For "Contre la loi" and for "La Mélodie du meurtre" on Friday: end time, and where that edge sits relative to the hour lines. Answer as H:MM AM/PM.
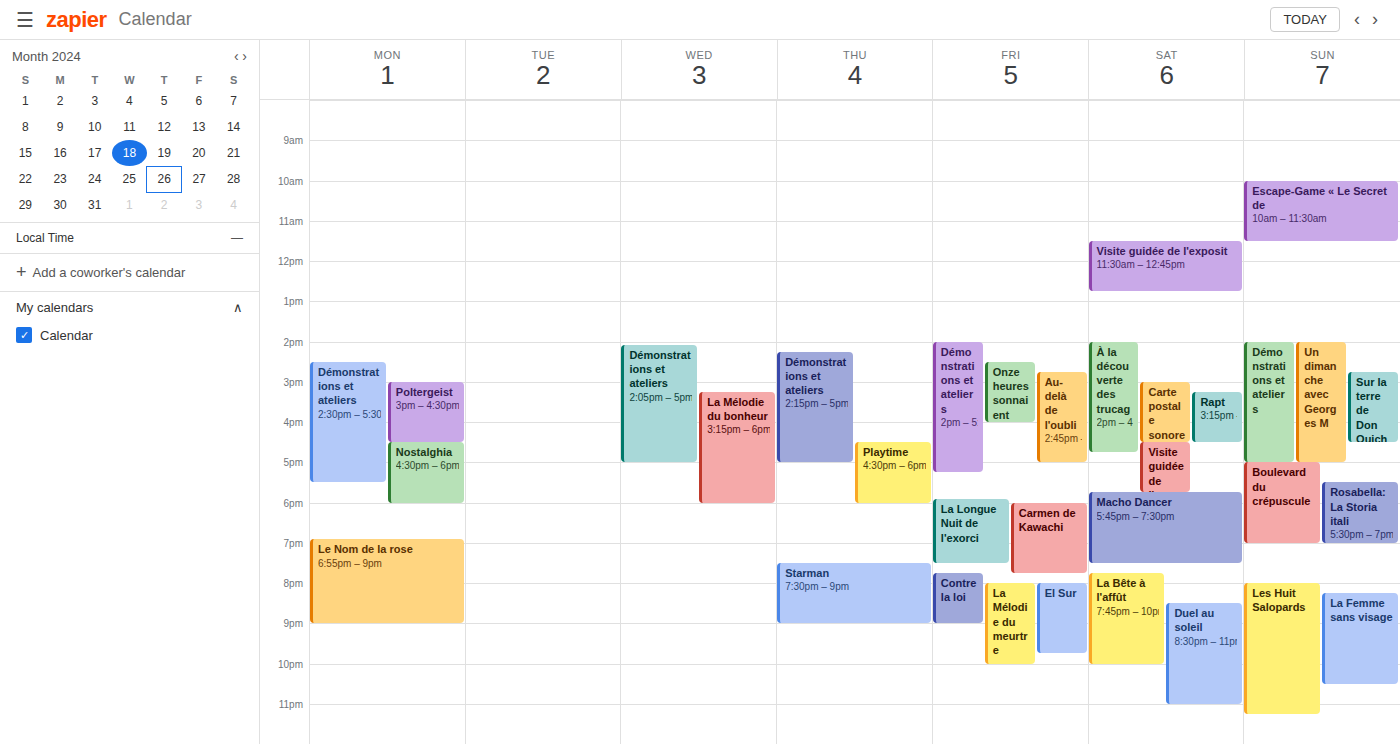
"Contre la loi": 9:00 PM, exactly on the 9 PM line. "La Mélodie du meurtre": 10:00 PM, exactly on the 10 PM line.